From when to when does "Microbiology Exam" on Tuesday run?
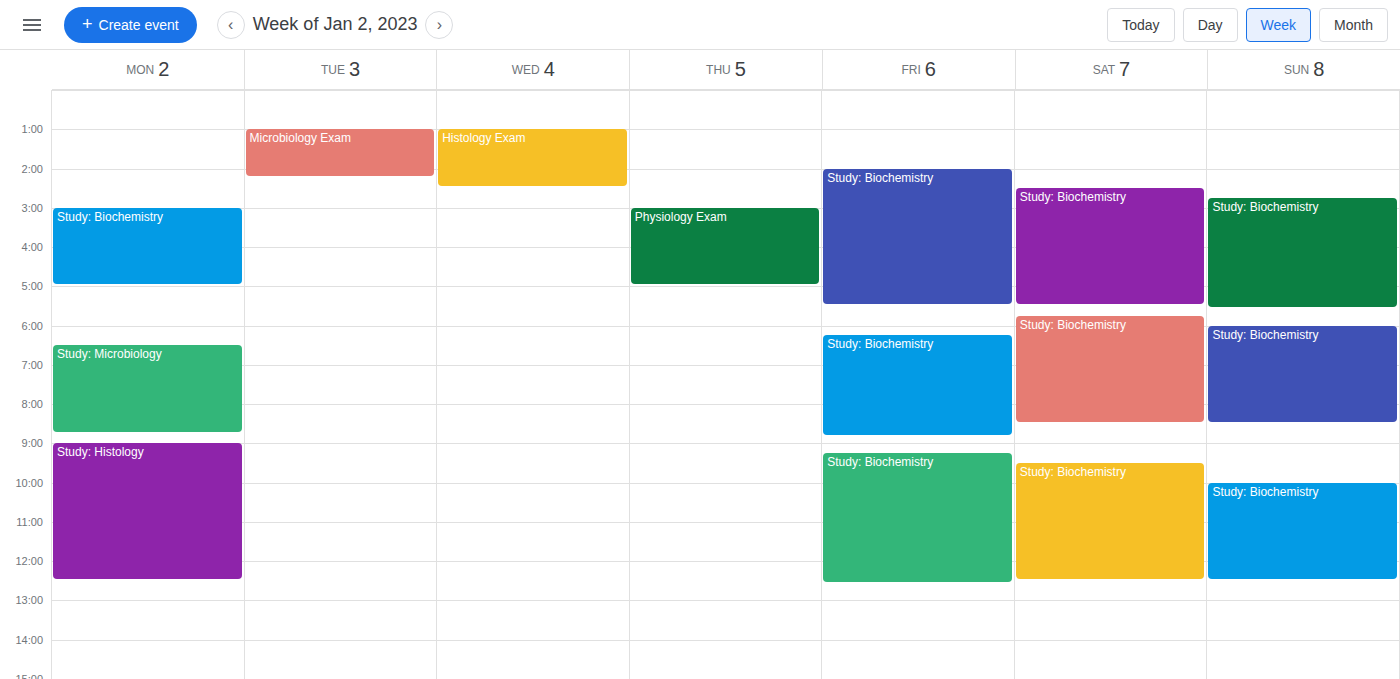
1:00 AM to 2:15 AM